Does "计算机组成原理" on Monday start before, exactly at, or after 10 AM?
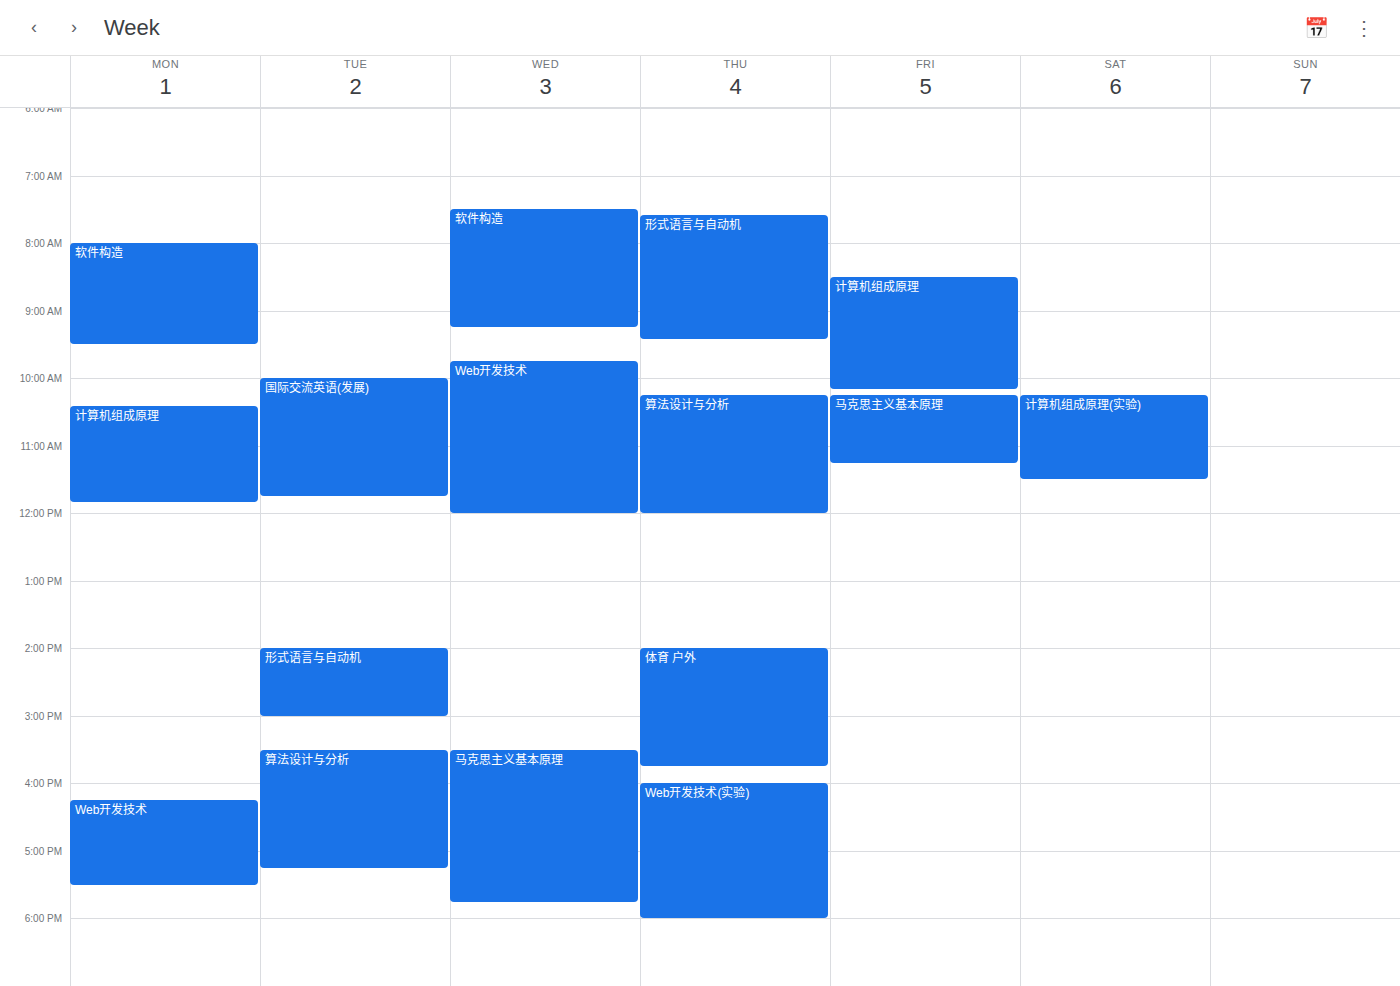
10:25 AM -- after 10 AM, 25 minutes below the 10 AM line.